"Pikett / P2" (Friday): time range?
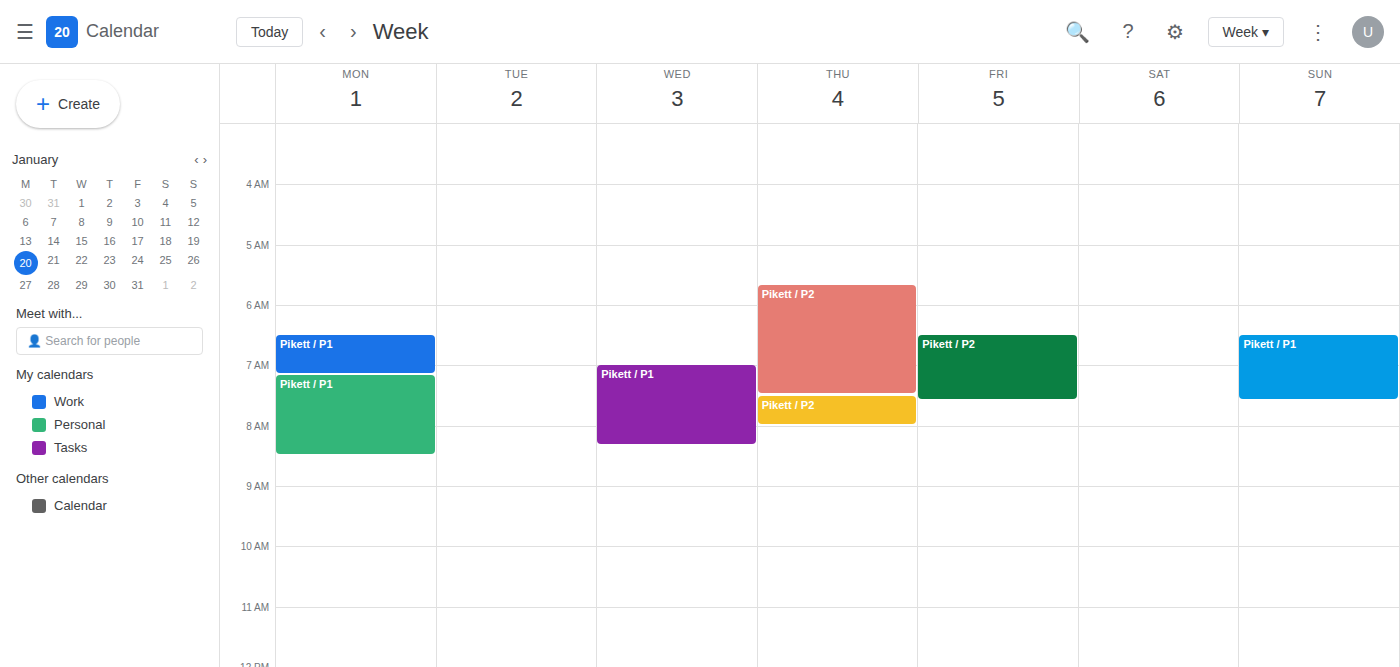
6:30 AM to 7:35 AM